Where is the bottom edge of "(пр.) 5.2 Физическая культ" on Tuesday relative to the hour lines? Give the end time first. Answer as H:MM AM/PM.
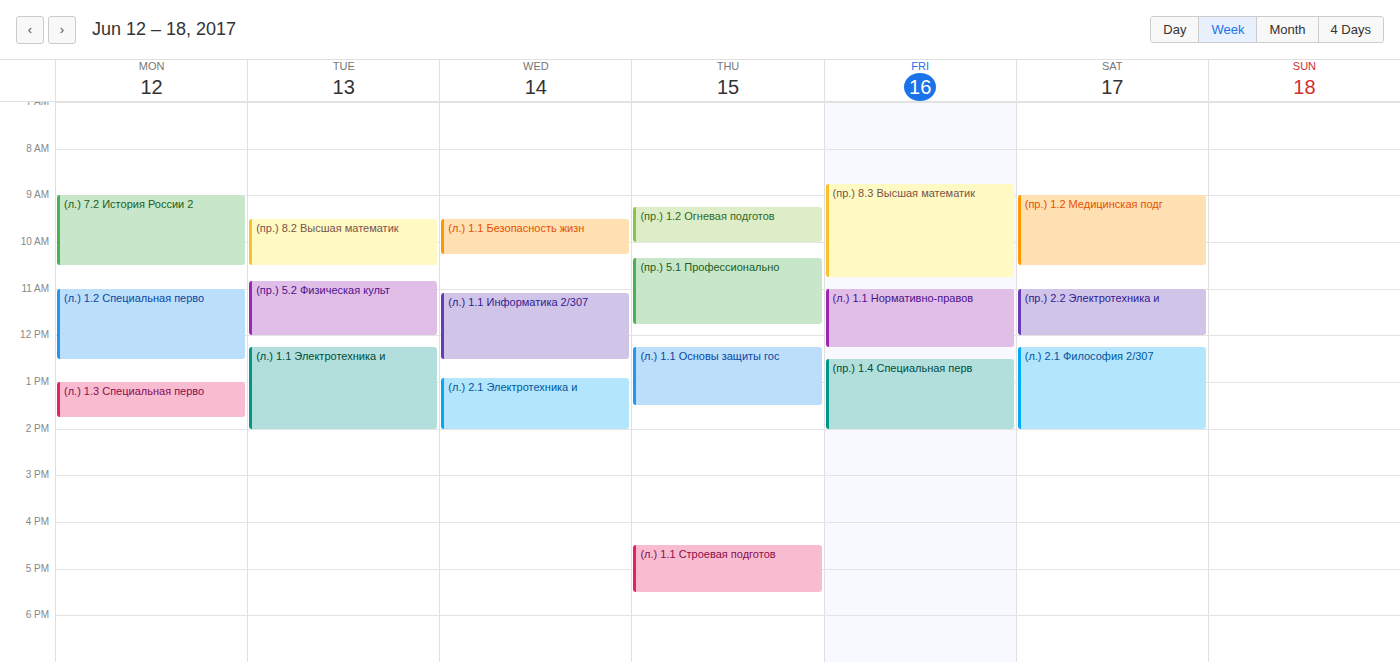
12:00 PM -- exactly on the 12 PM line.